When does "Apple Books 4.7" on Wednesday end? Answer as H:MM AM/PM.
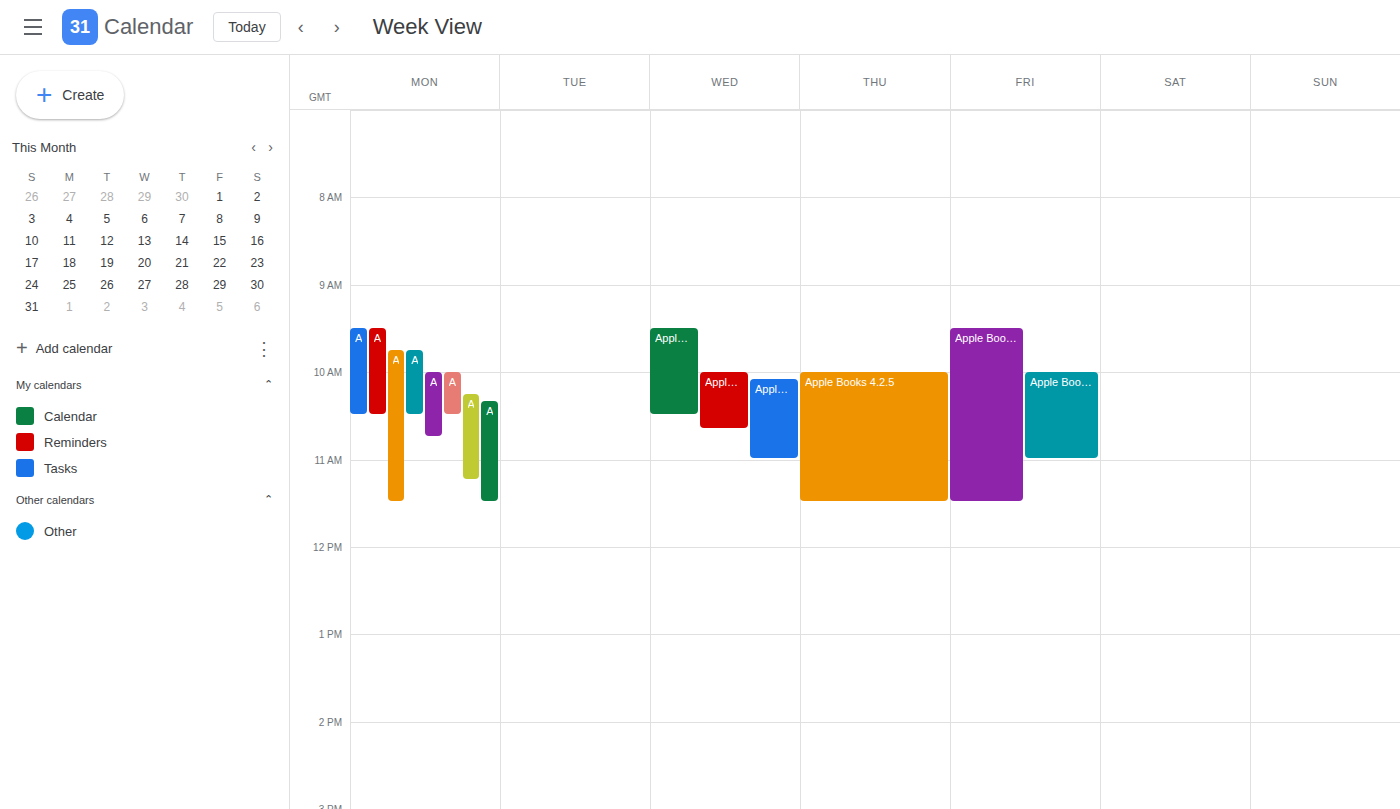
11:00 AM